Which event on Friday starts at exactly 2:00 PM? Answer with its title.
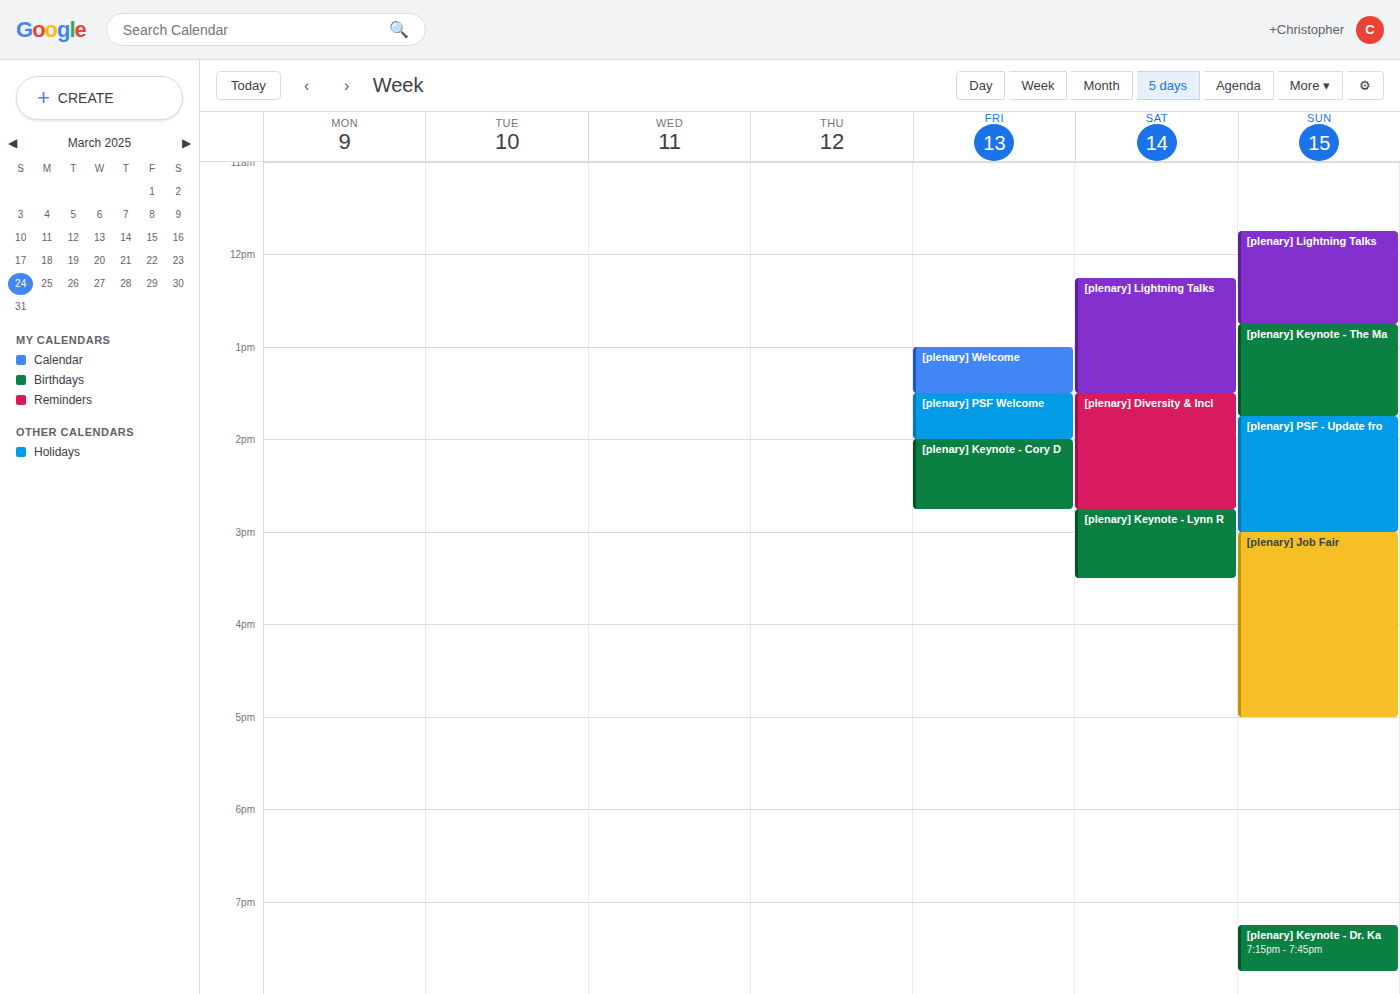
"[plenary] Keynote - Cory D"